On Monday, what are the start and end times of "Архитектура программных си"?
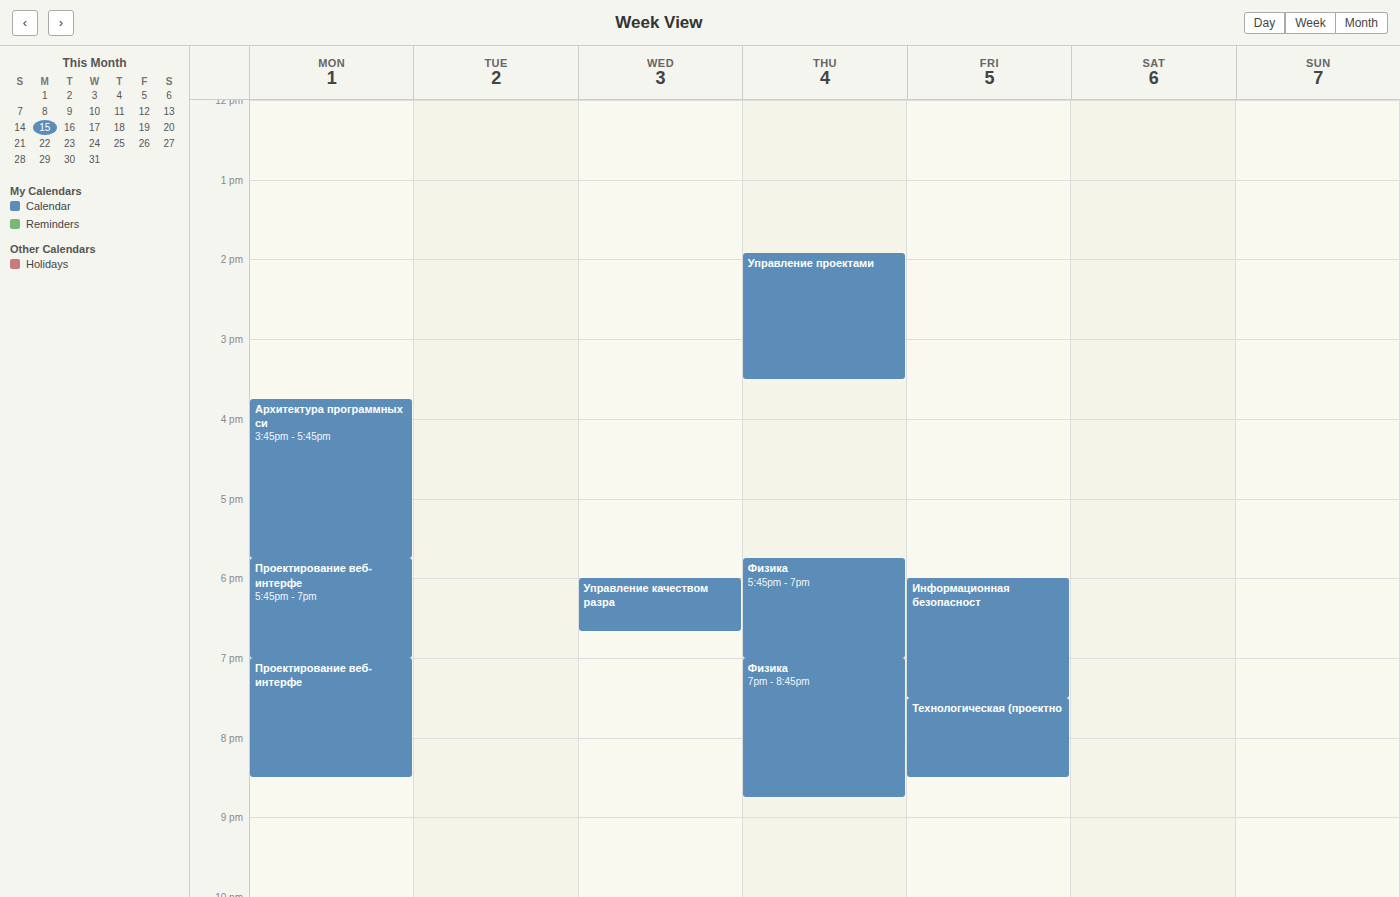
3:45 PM to 5:45 PM